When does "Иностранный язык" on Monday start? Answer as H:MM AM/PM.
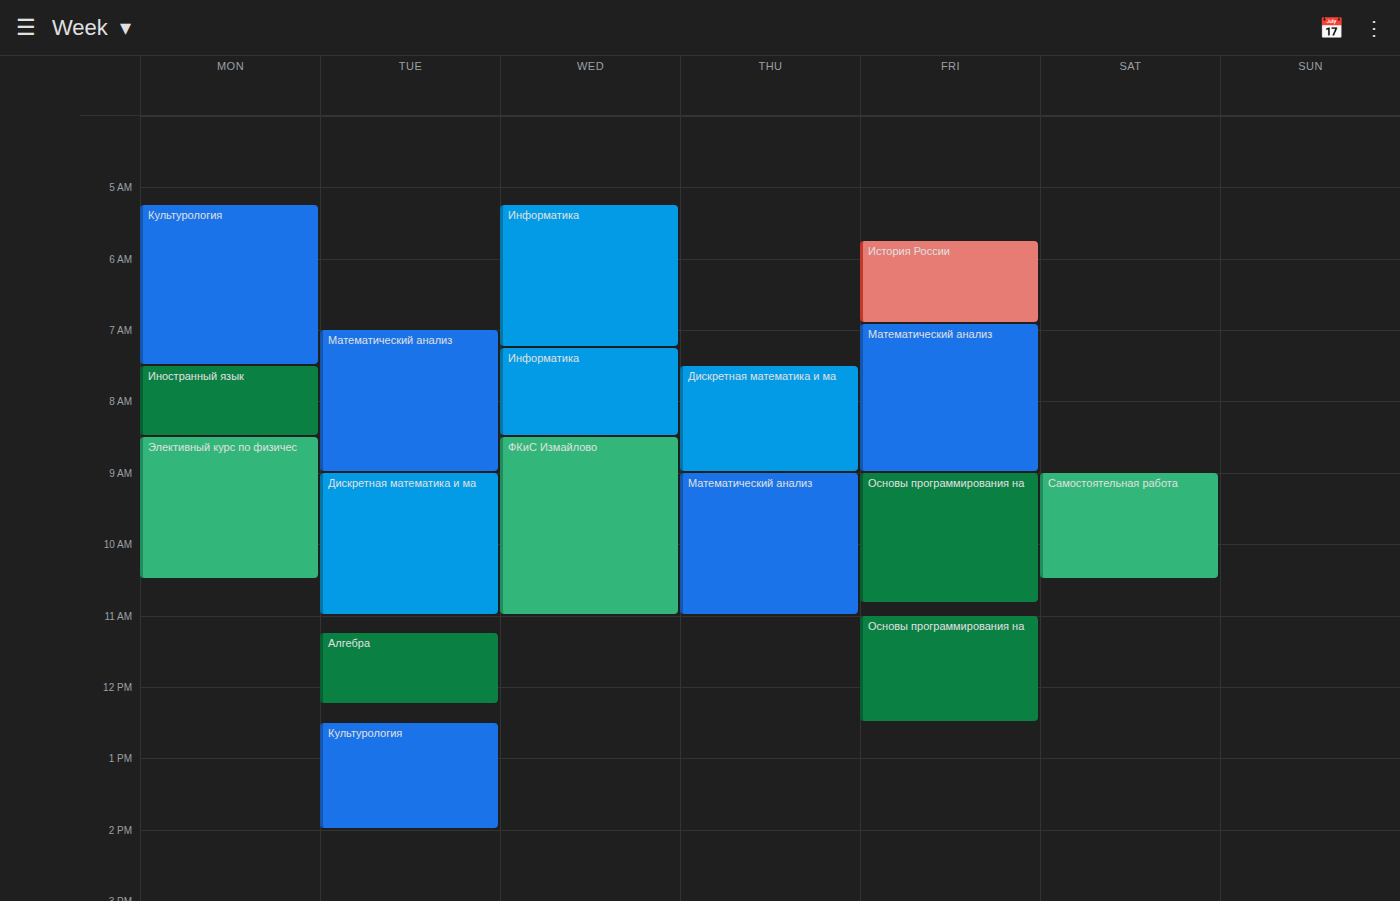
7:30 AM